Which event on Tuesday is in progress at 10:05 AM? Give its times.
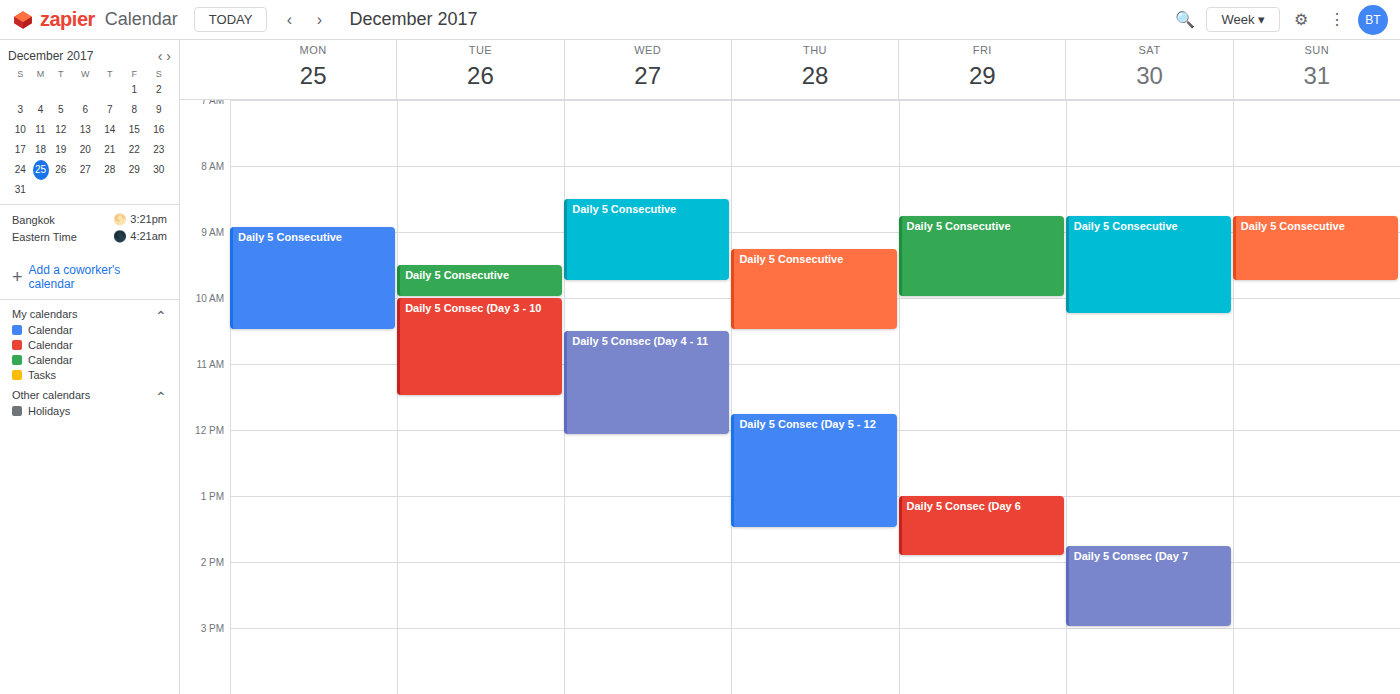
"Daily 5 Consec (Day 3 - 10", 10:00 AM to 11:30 AM